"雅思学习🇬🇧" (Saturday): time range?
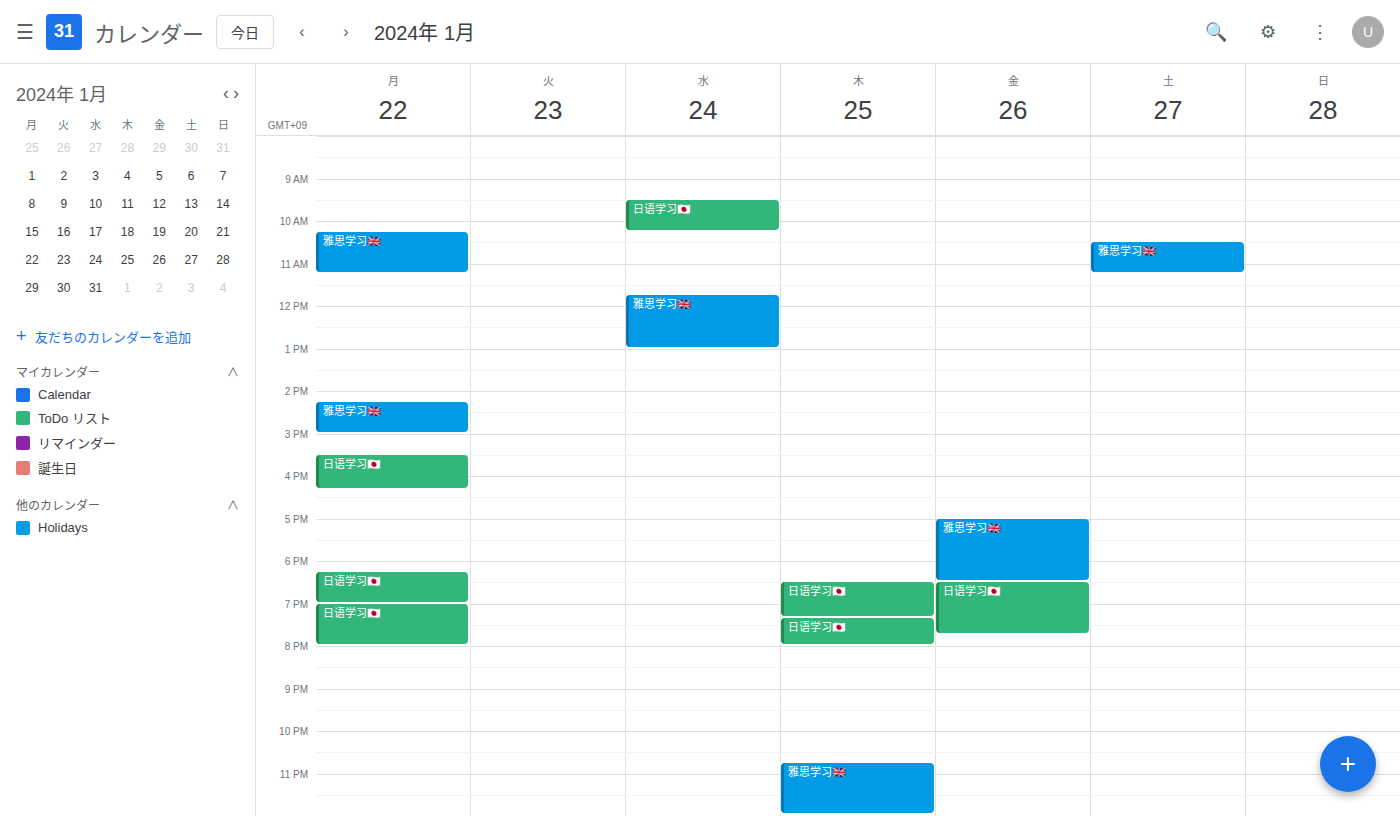
10:30 AM to 11:15 AM